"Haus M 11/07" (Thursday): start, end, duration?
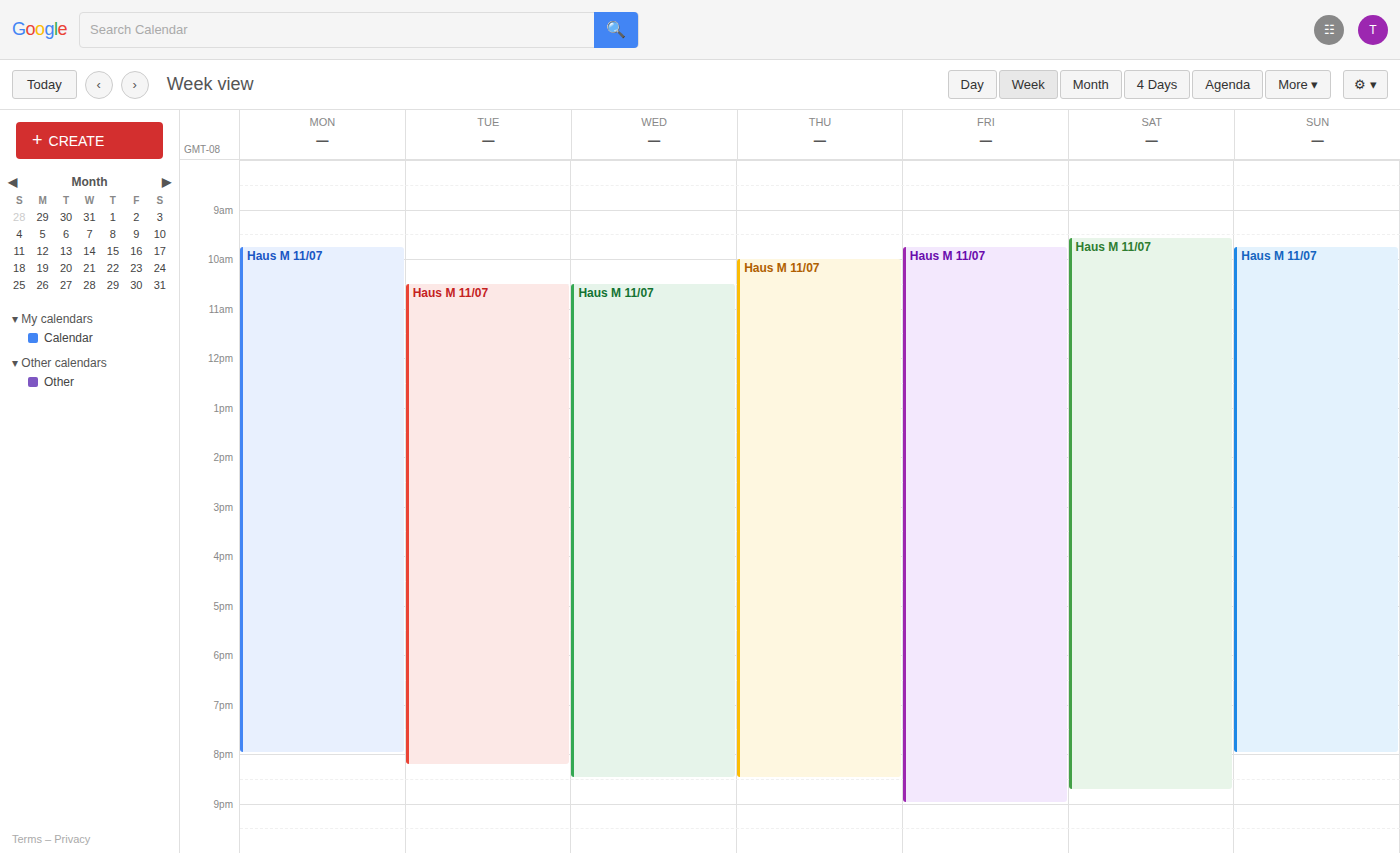
10:00 AM to 8:30 PM, 10 hours 30 minutes